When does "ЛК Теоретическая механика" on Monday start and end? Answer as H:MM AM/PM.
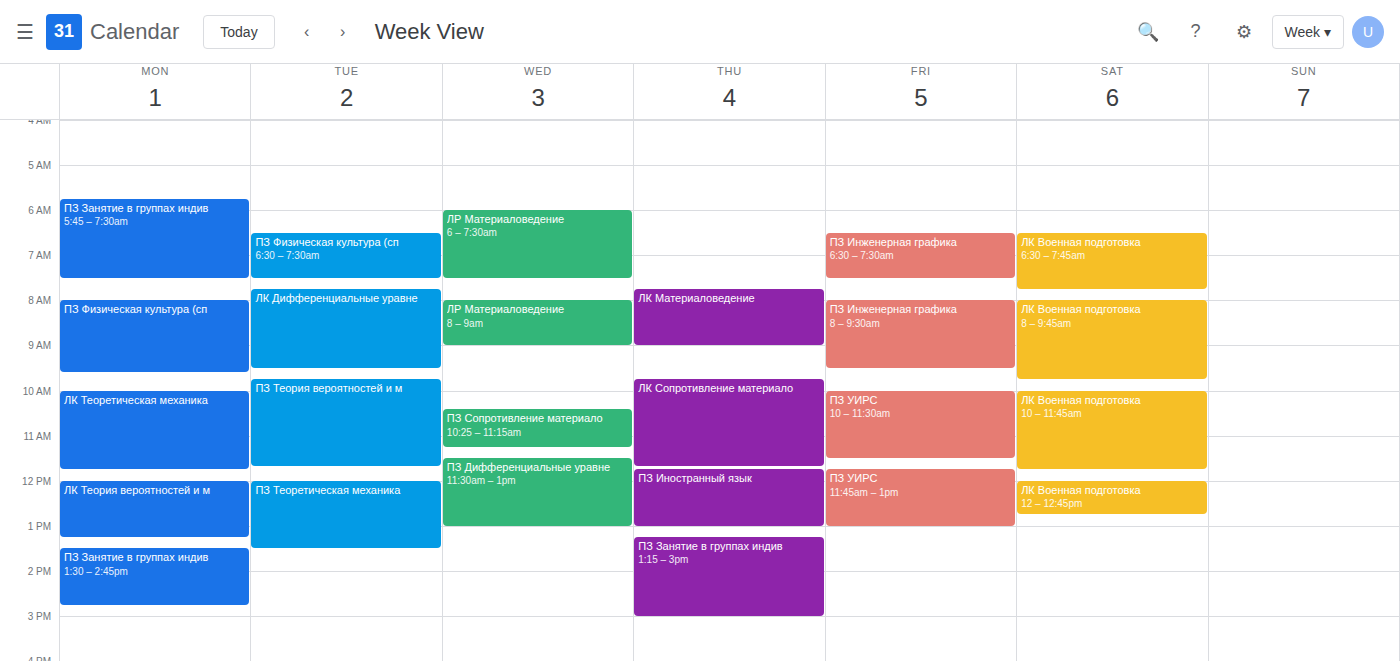
10:00 AM to 11:45 AM